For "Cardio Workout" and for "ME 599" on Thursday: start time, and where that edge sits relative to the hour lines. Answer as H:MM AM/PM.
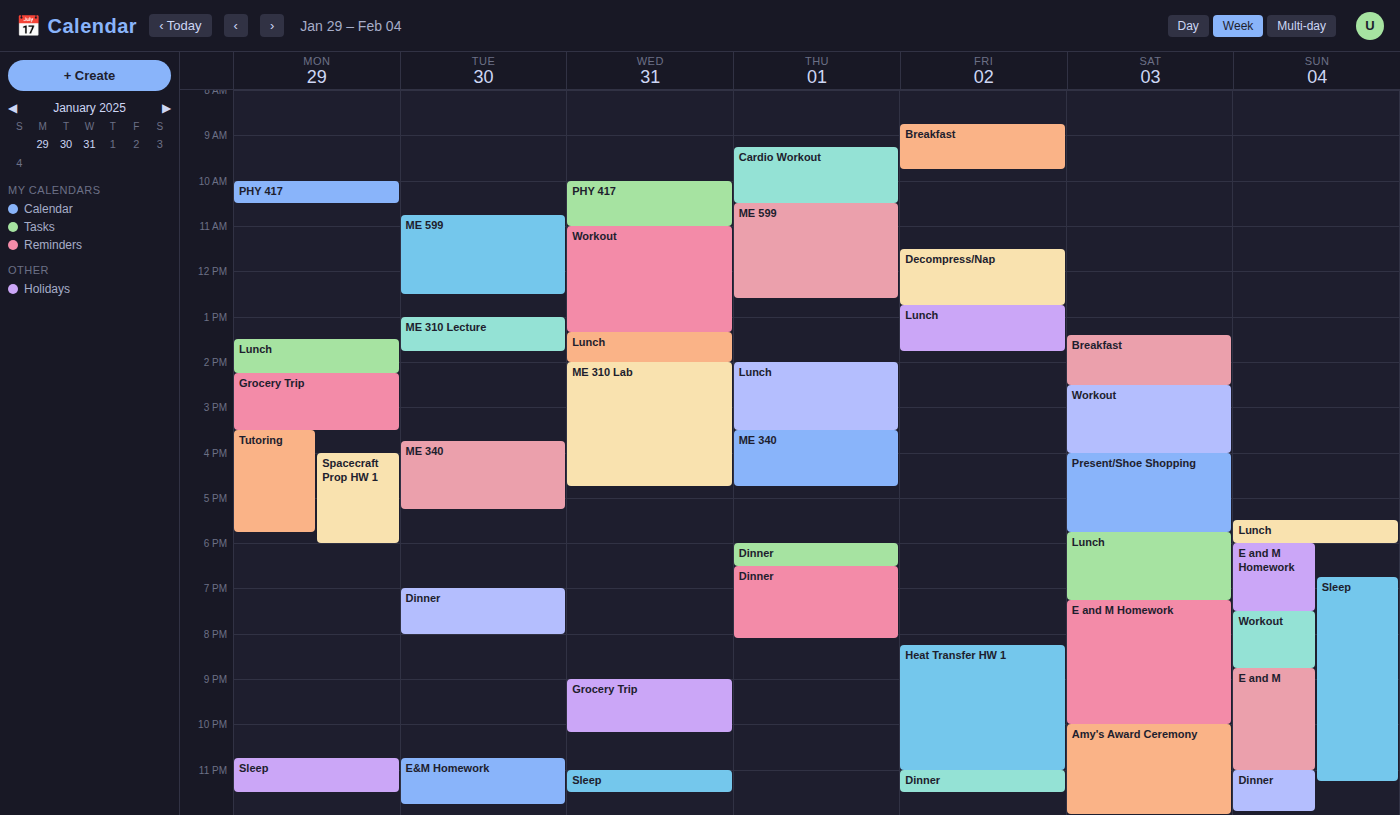
"Cardio Workout": 9:15 AM, neither: a quarter of the way from the 9 AM line to the 10 AM line. "ME 599": 10:30 AM, halfway between the 10 AM and 11 AM lines.